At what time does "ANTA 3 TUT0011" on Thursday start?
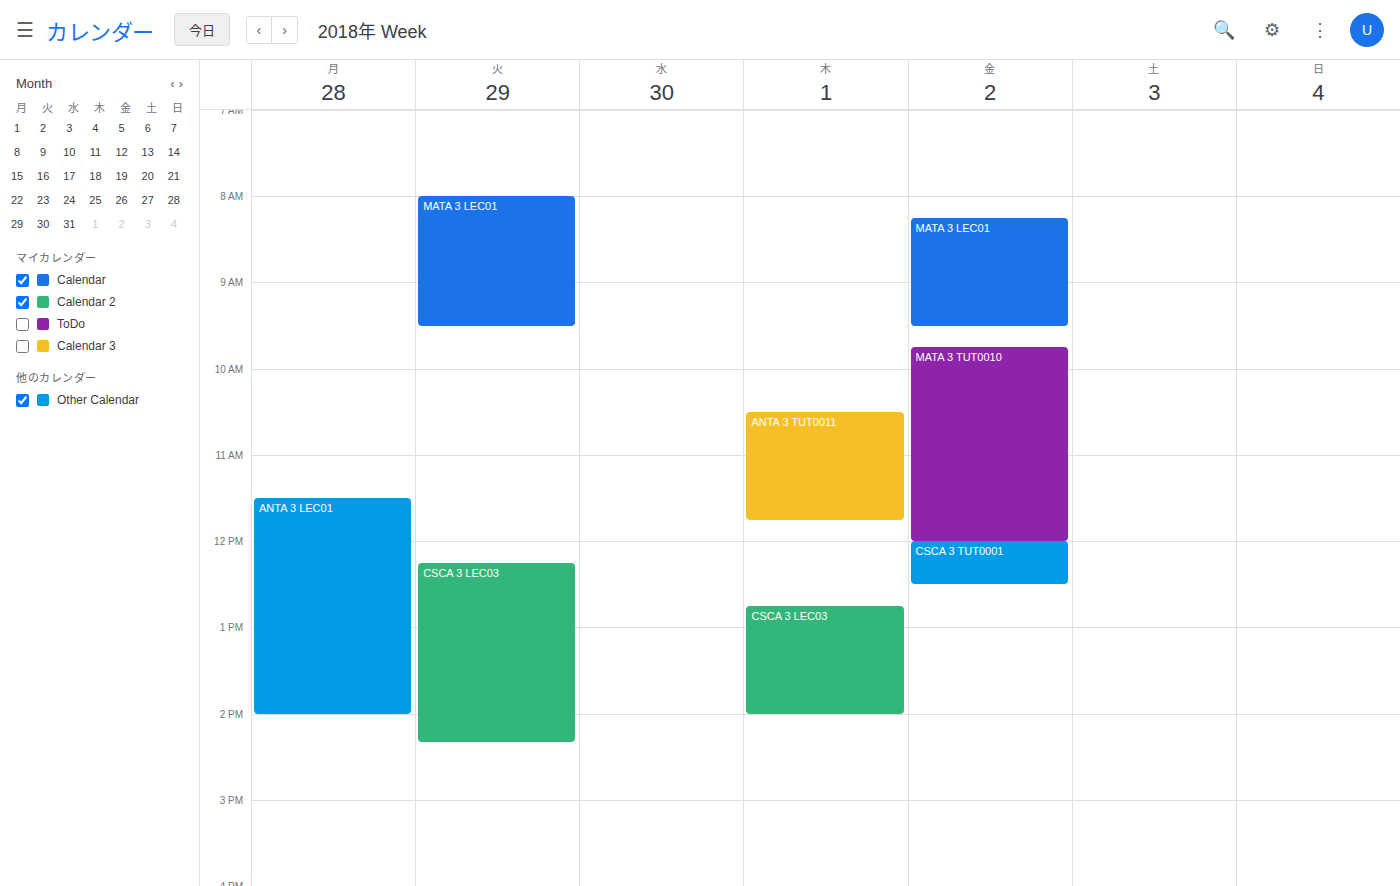
10:30 AM